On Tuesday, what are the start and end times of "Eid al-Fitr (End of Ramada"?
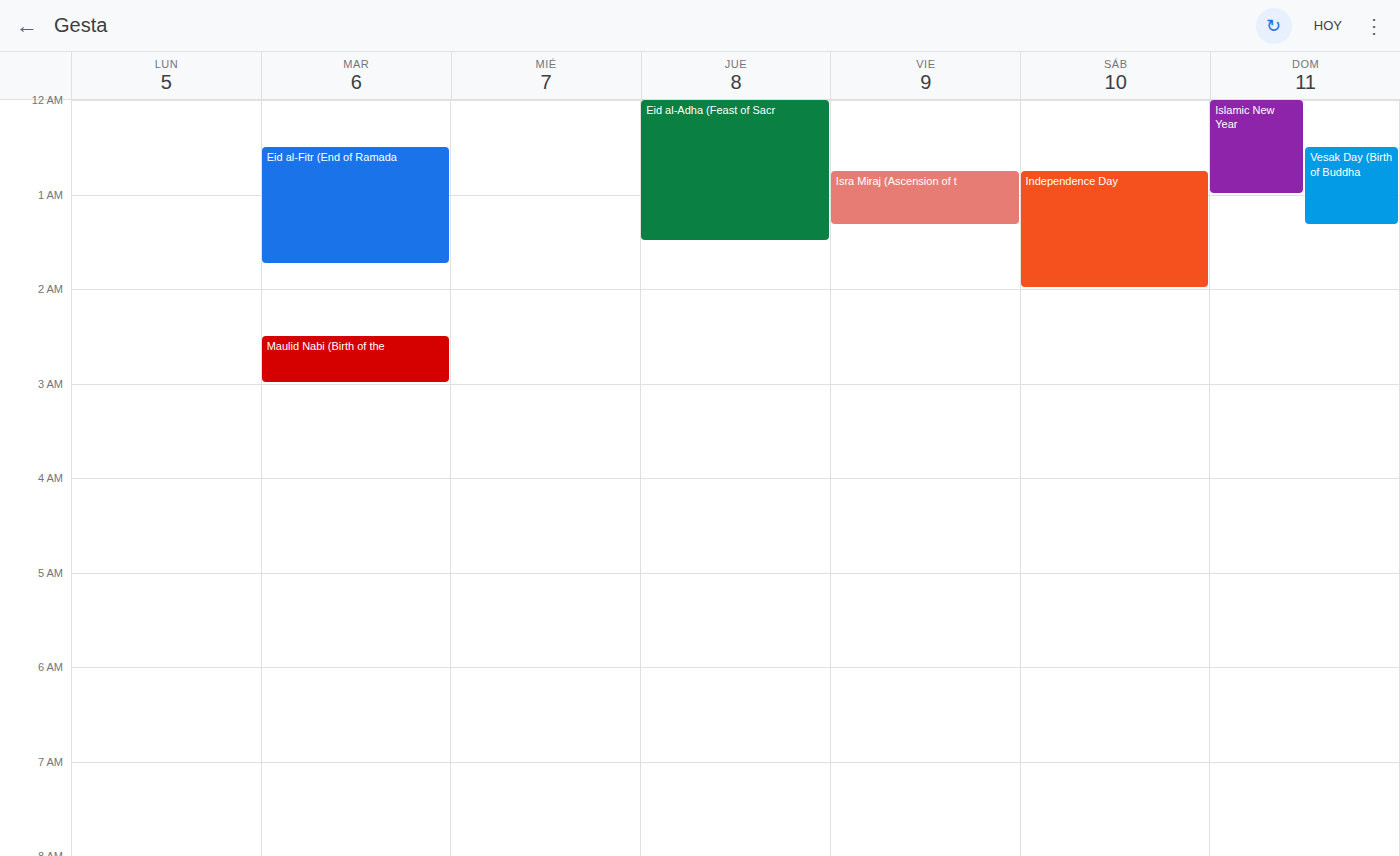
12:30 AM to 1:45 AM